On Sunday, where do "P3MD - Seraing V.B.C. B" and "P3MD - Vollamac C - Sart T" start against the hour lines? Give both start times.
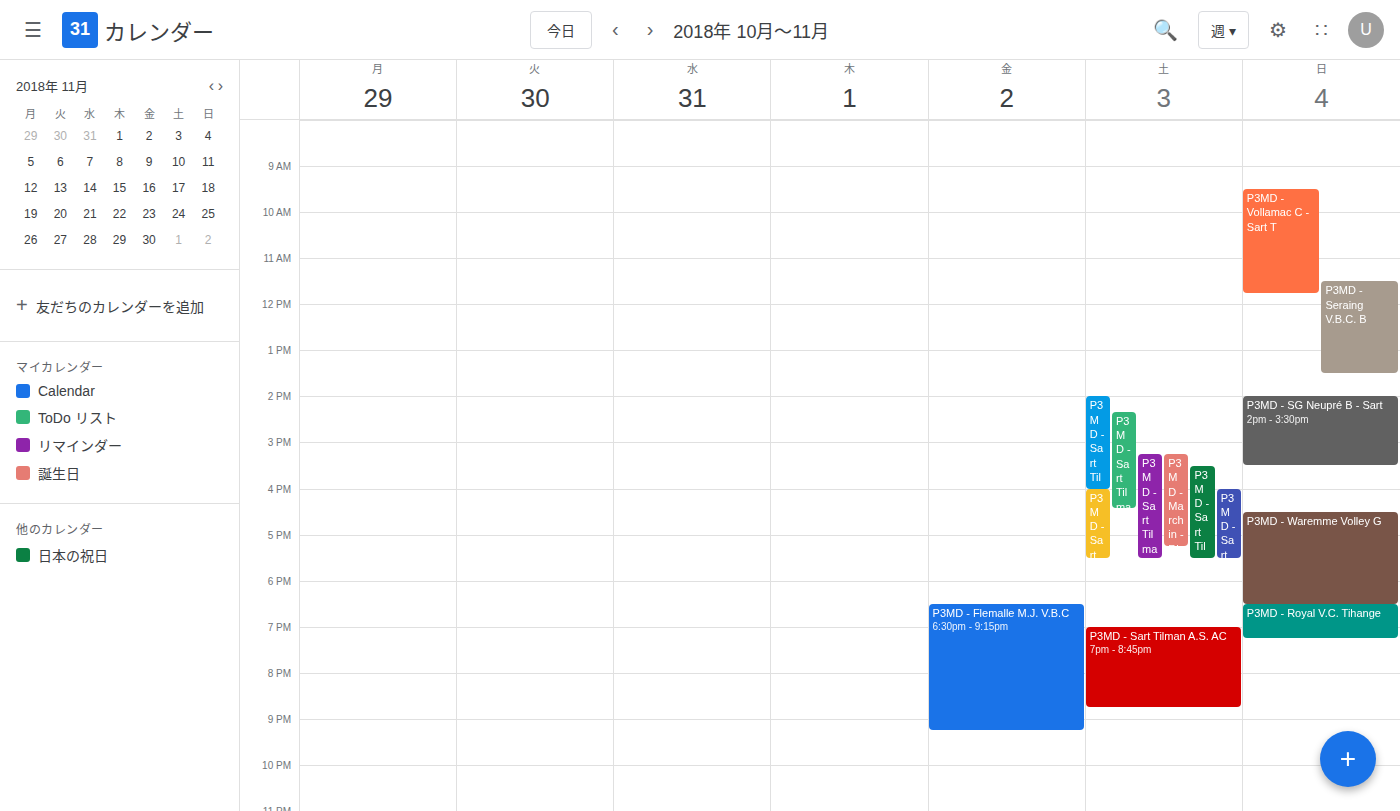
"P3MD - Seraing V.B.C. B": 11:30 AM, halfway between the 11 AM and 12 PM lines. "P3MD - Vollamac C - Sart T": 9:30 AM, halfway between the 9 AM and 10 AM lines.